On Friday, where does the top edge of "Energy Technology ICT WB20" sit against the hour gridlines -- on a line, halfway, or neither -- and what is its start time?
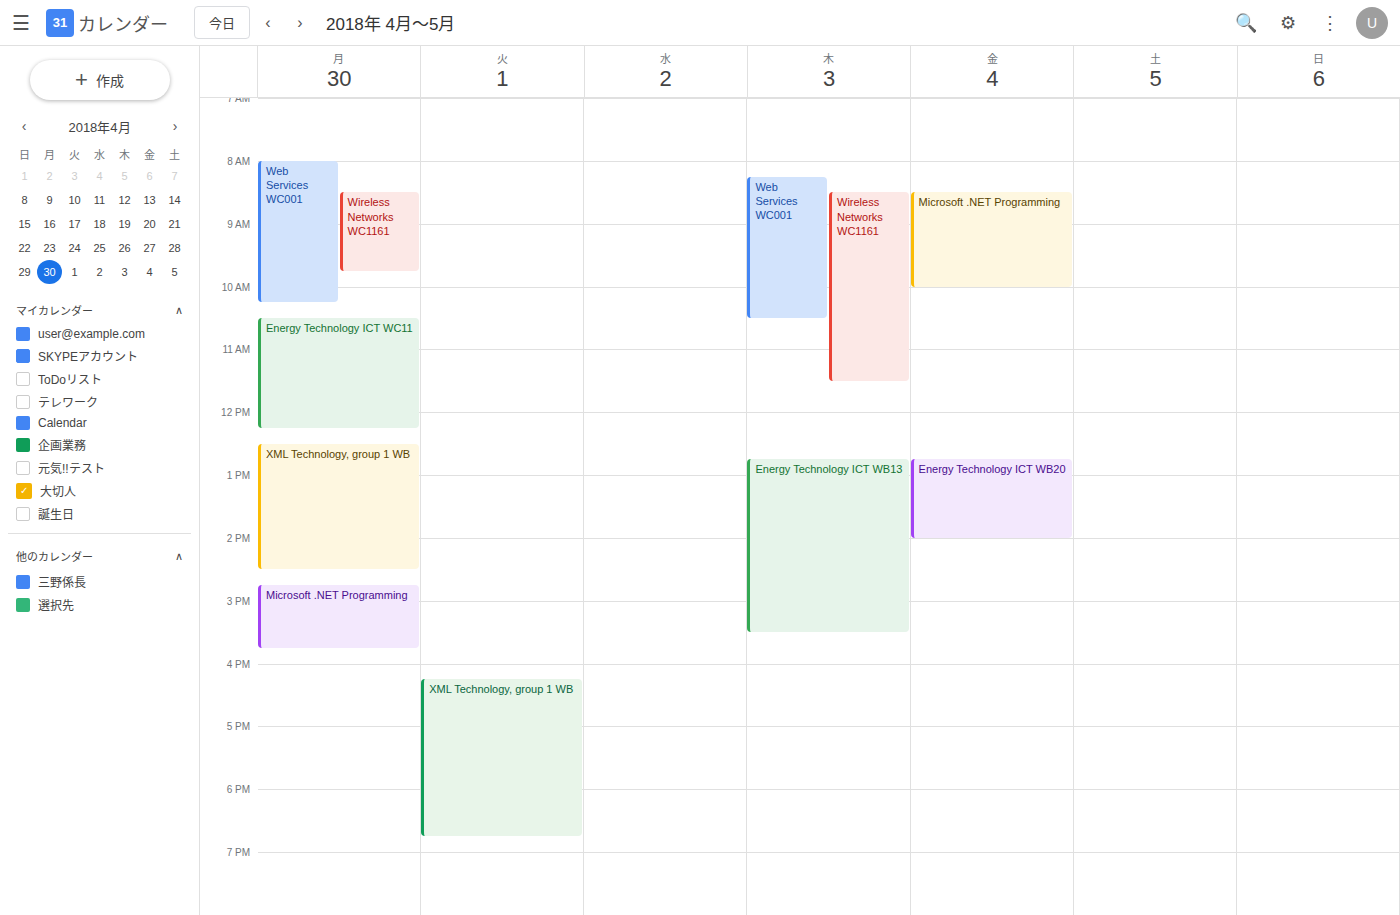
12:45 PM -- neither: three quarters of the way from the 12 PM line to the 1 PM line.